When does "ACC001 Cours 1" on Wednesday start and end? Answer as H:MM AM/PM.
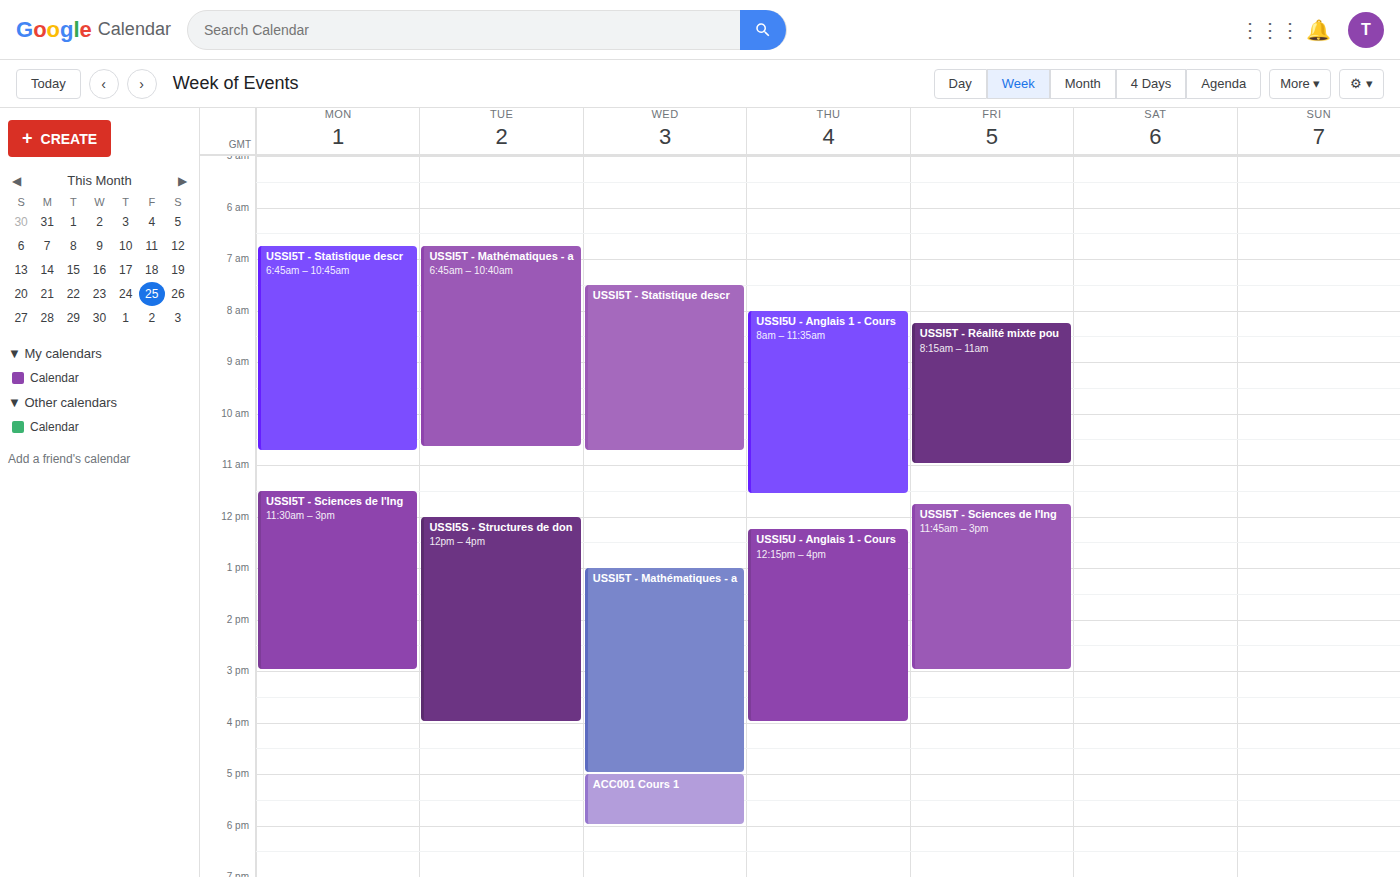
5:00 PM to 6:00 PM